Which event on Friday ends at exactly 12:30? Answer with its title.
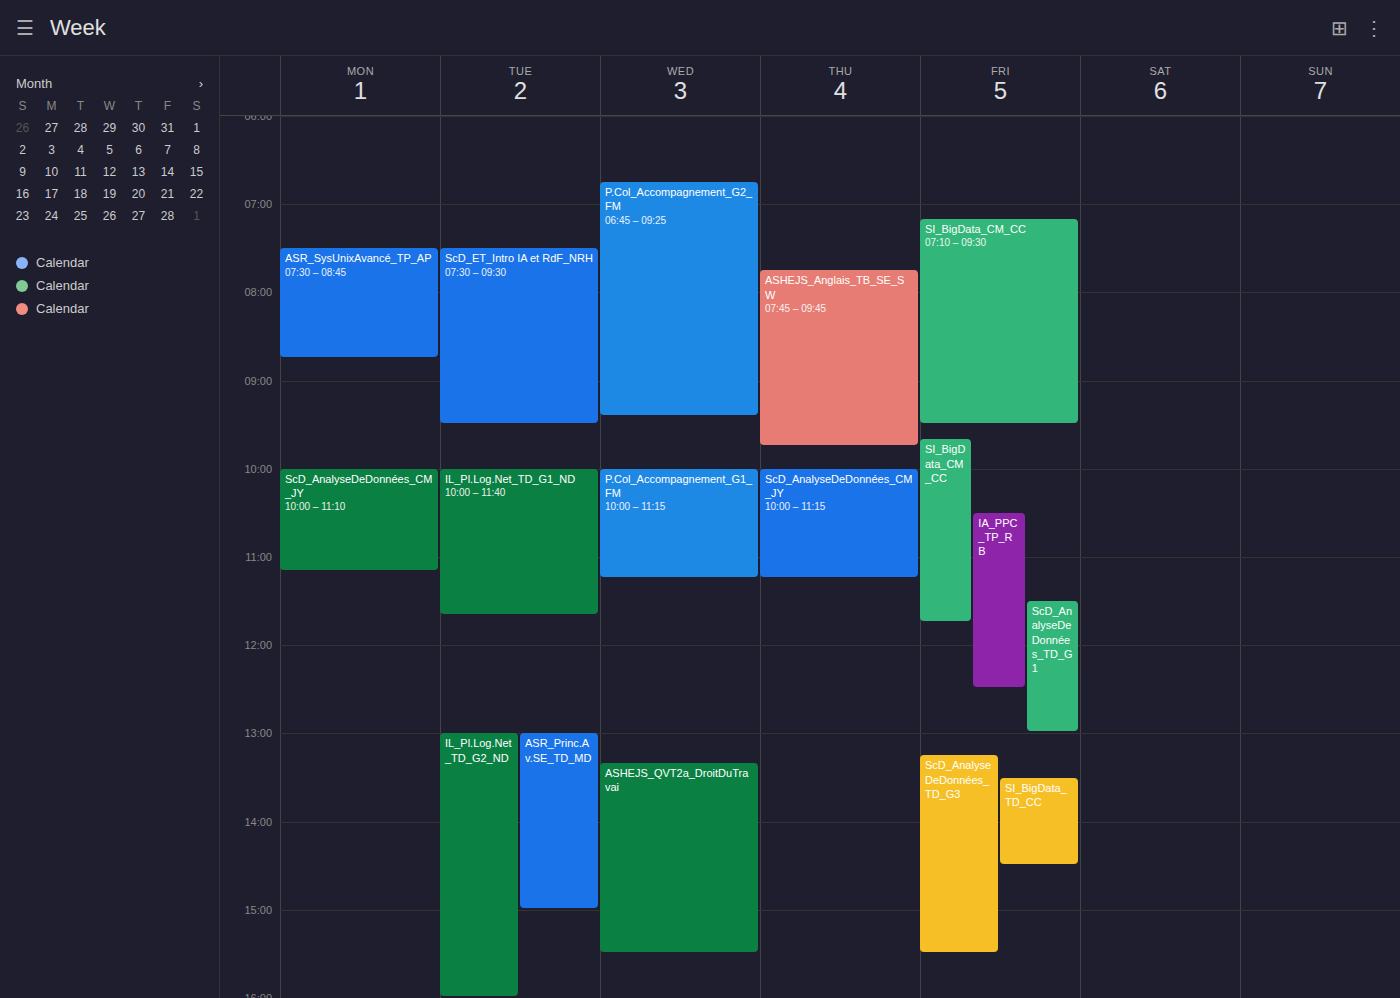
"IA_PPC_TP_RB"